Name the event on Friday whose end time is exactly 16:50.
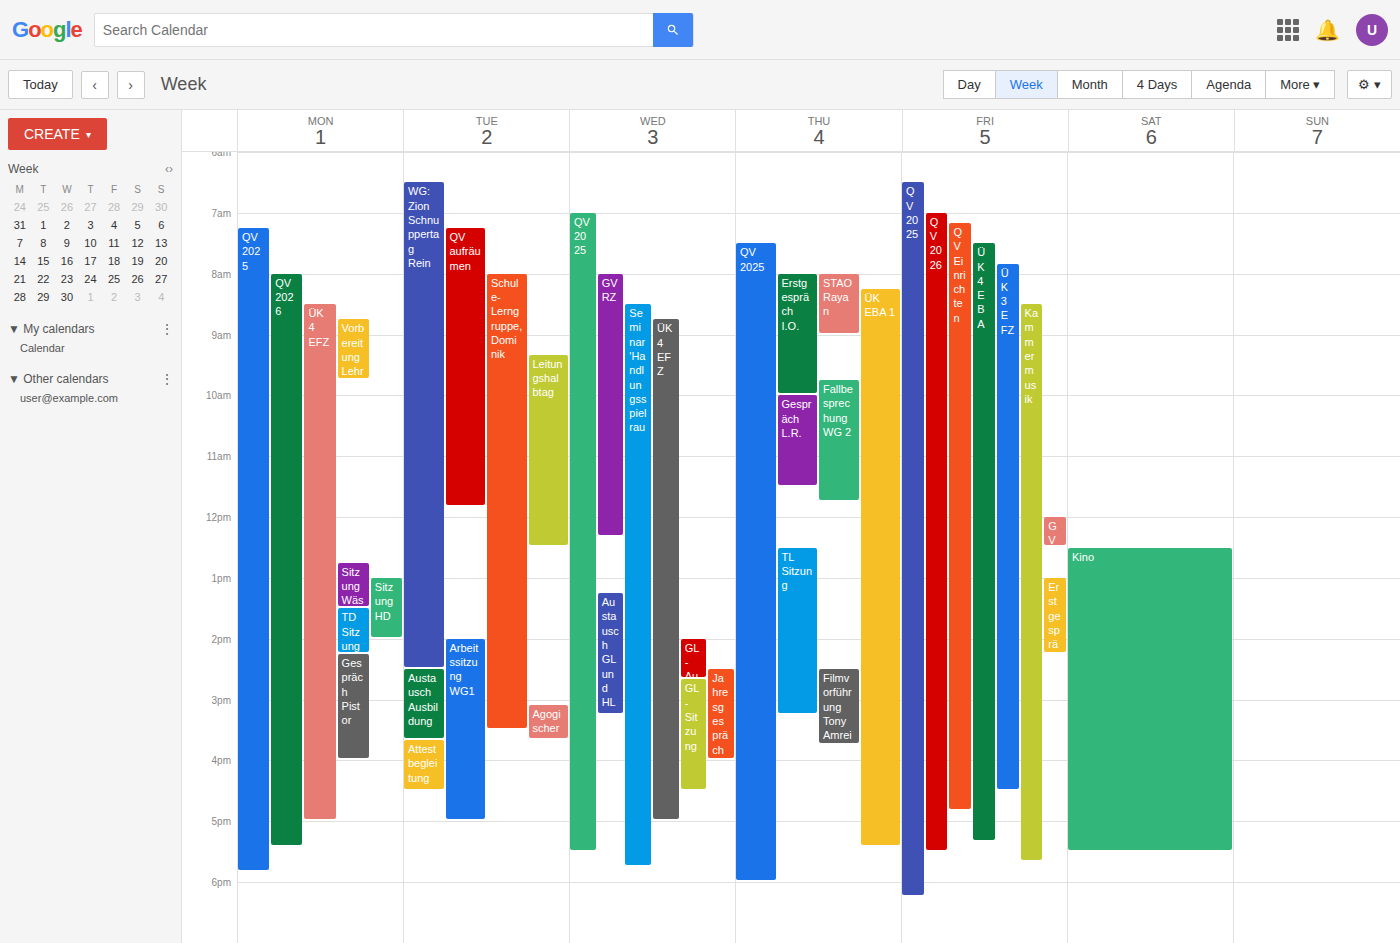
"QV Einrichten"